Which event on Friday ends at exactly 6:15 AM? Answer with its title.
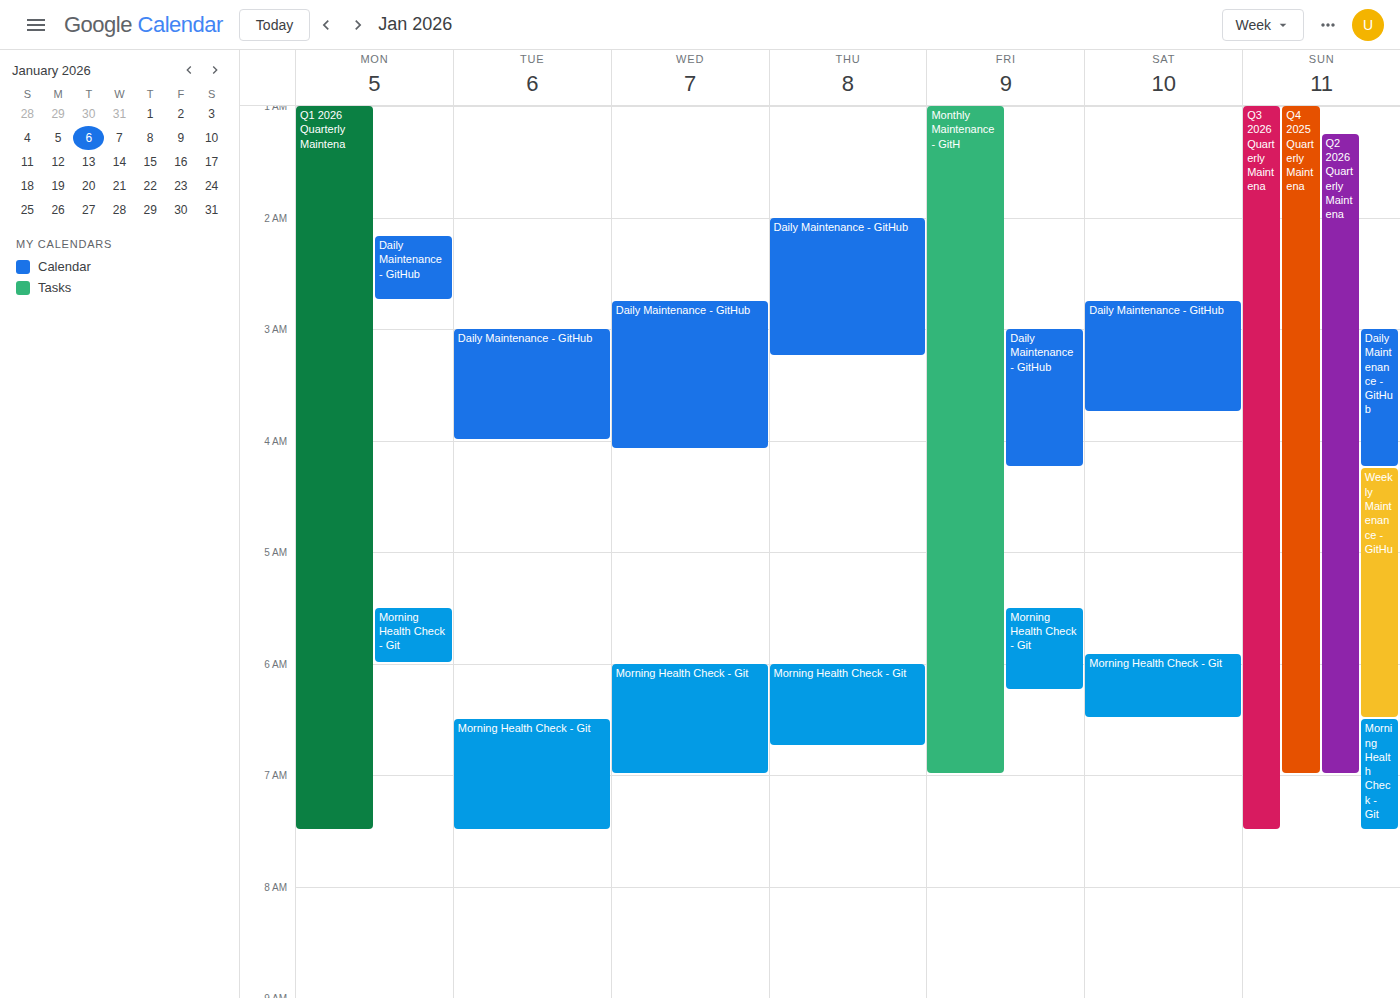
"Morning Health Check - Git"